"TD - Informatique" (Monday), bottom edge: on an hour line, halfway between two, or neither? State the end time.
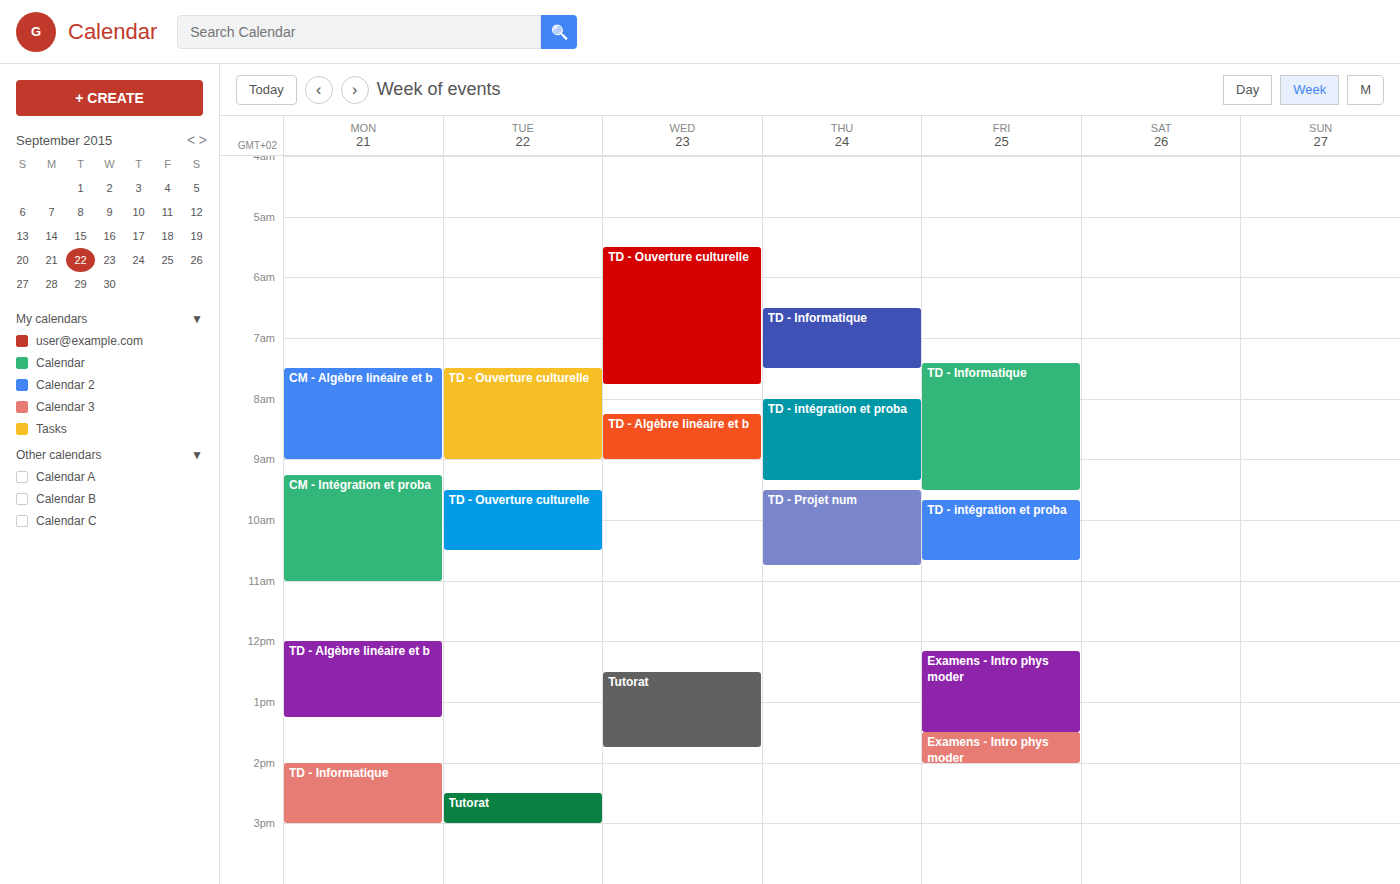
3:00 PM -- exactly on the 3 PM line.